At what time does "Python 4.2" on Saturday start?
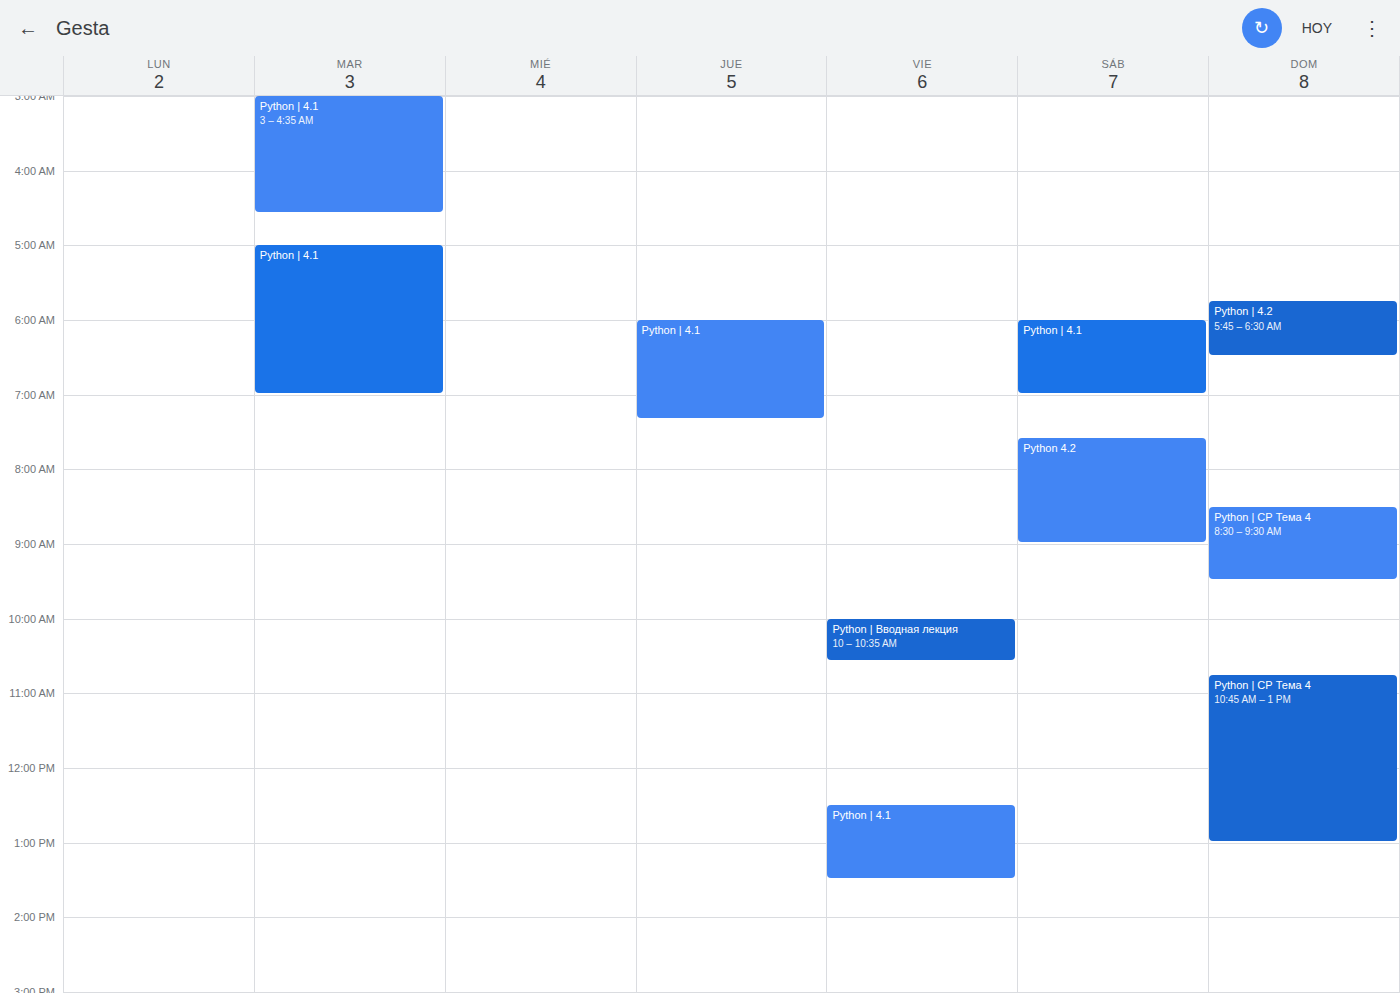
7:35 AM